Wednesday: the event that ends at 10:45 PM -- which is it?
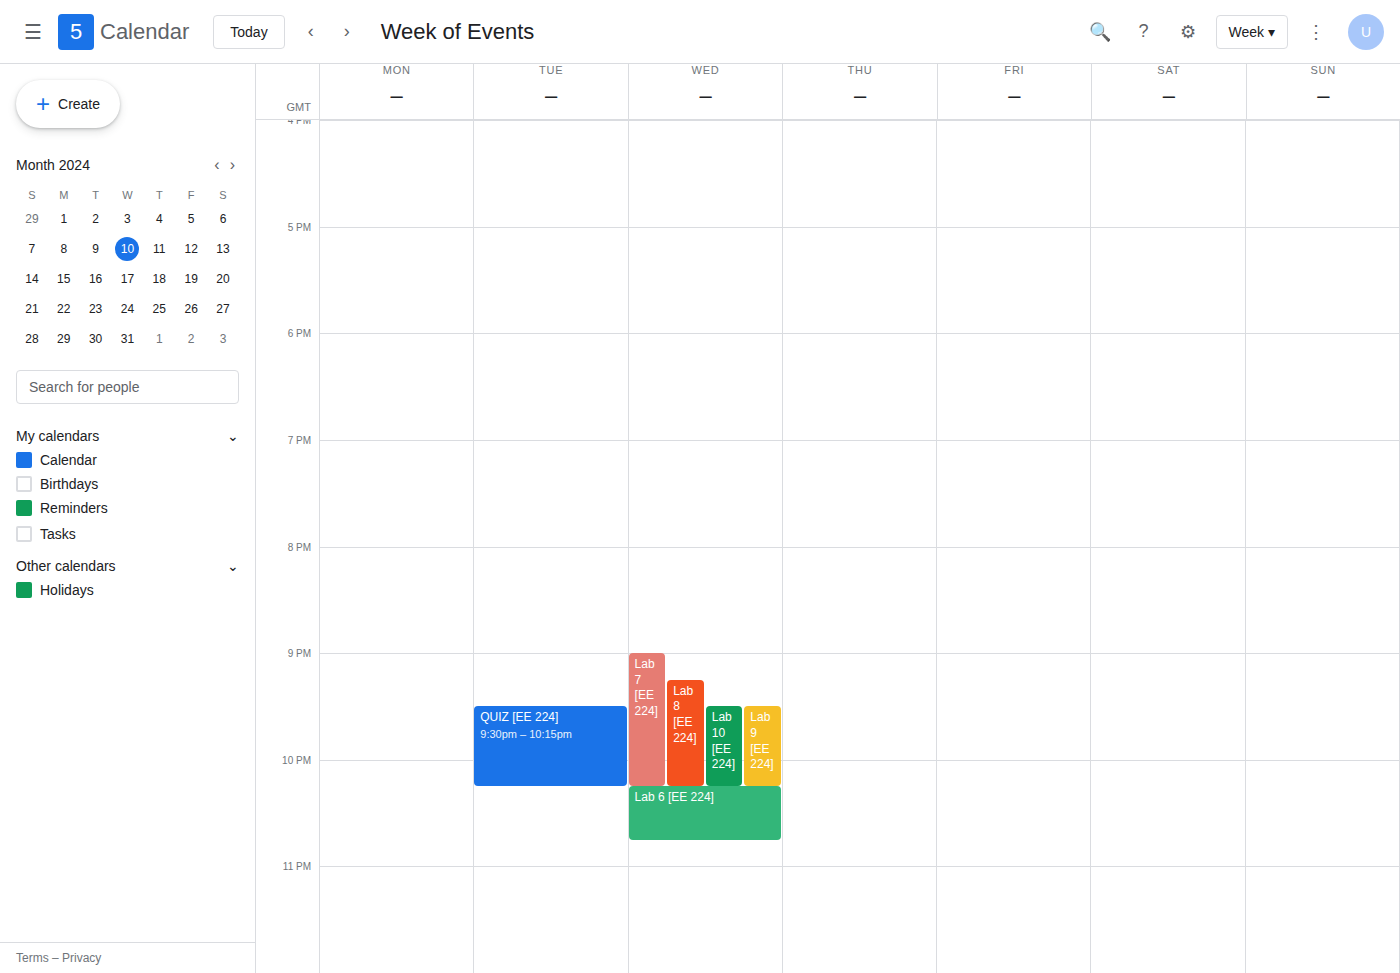
"Lab 6 [EE 224]"